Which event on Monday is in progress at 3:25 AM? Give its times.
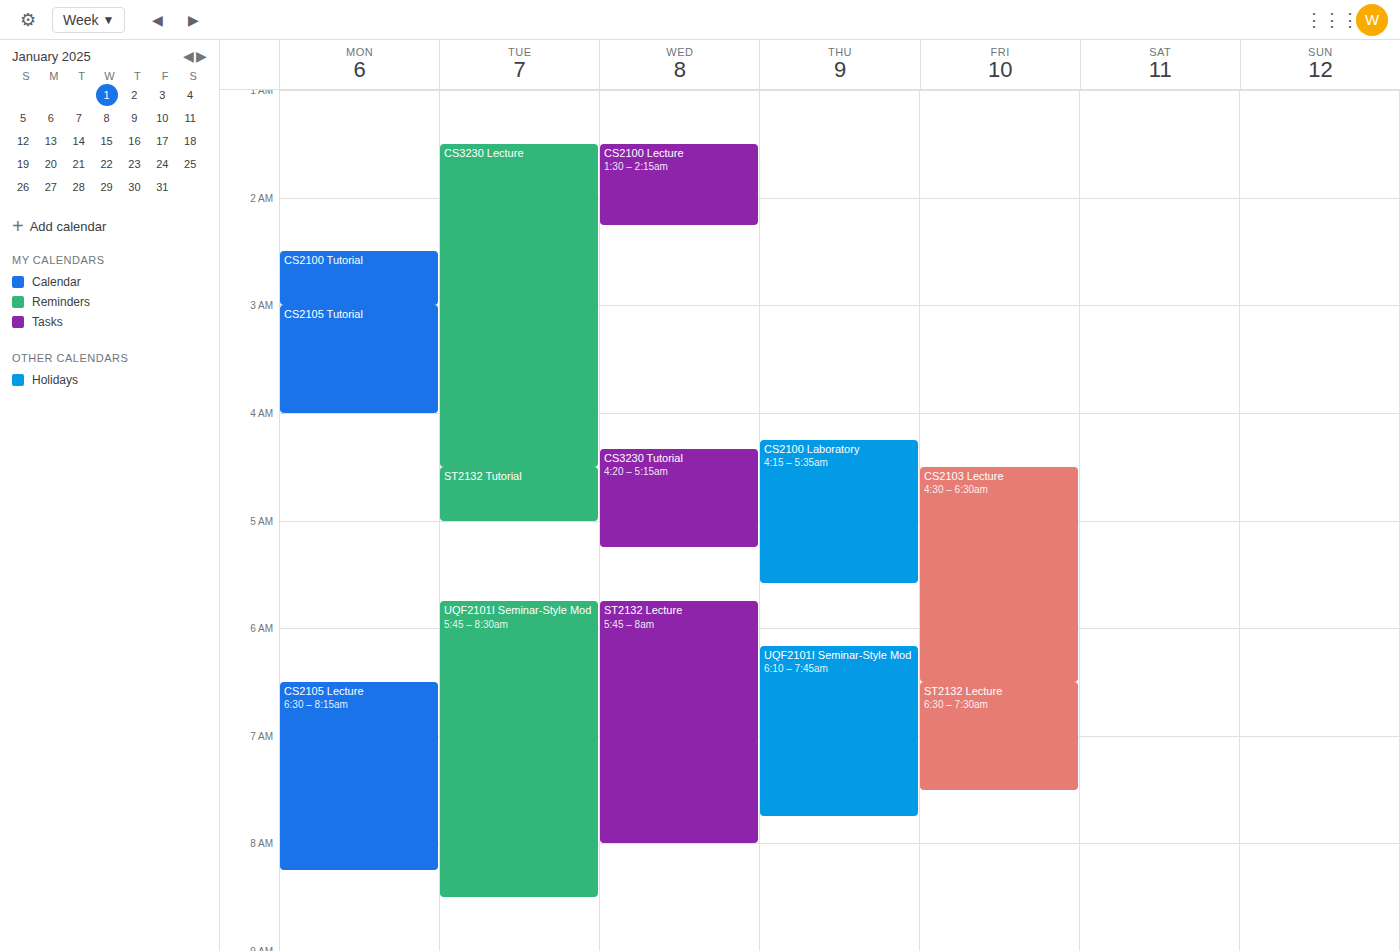
"CS2105 Tutorial", 3:00 AM to 4:00 AM